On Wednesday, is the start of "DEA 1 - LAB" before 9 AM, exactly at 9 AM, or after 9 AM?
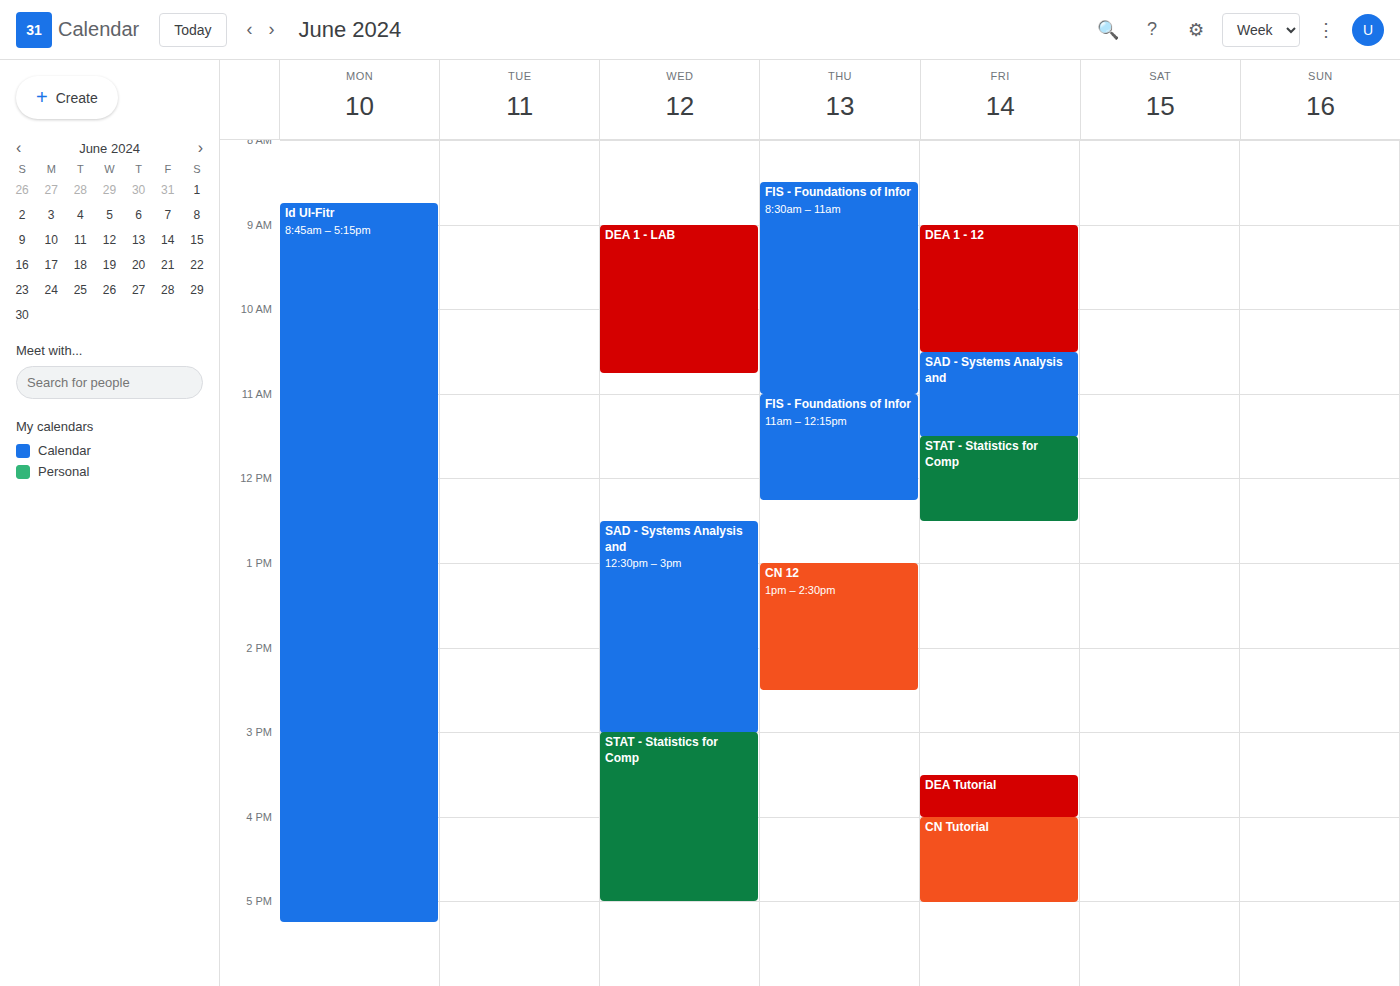
9:00 AM -- exactly at 9 AM, on the 9 AM line.